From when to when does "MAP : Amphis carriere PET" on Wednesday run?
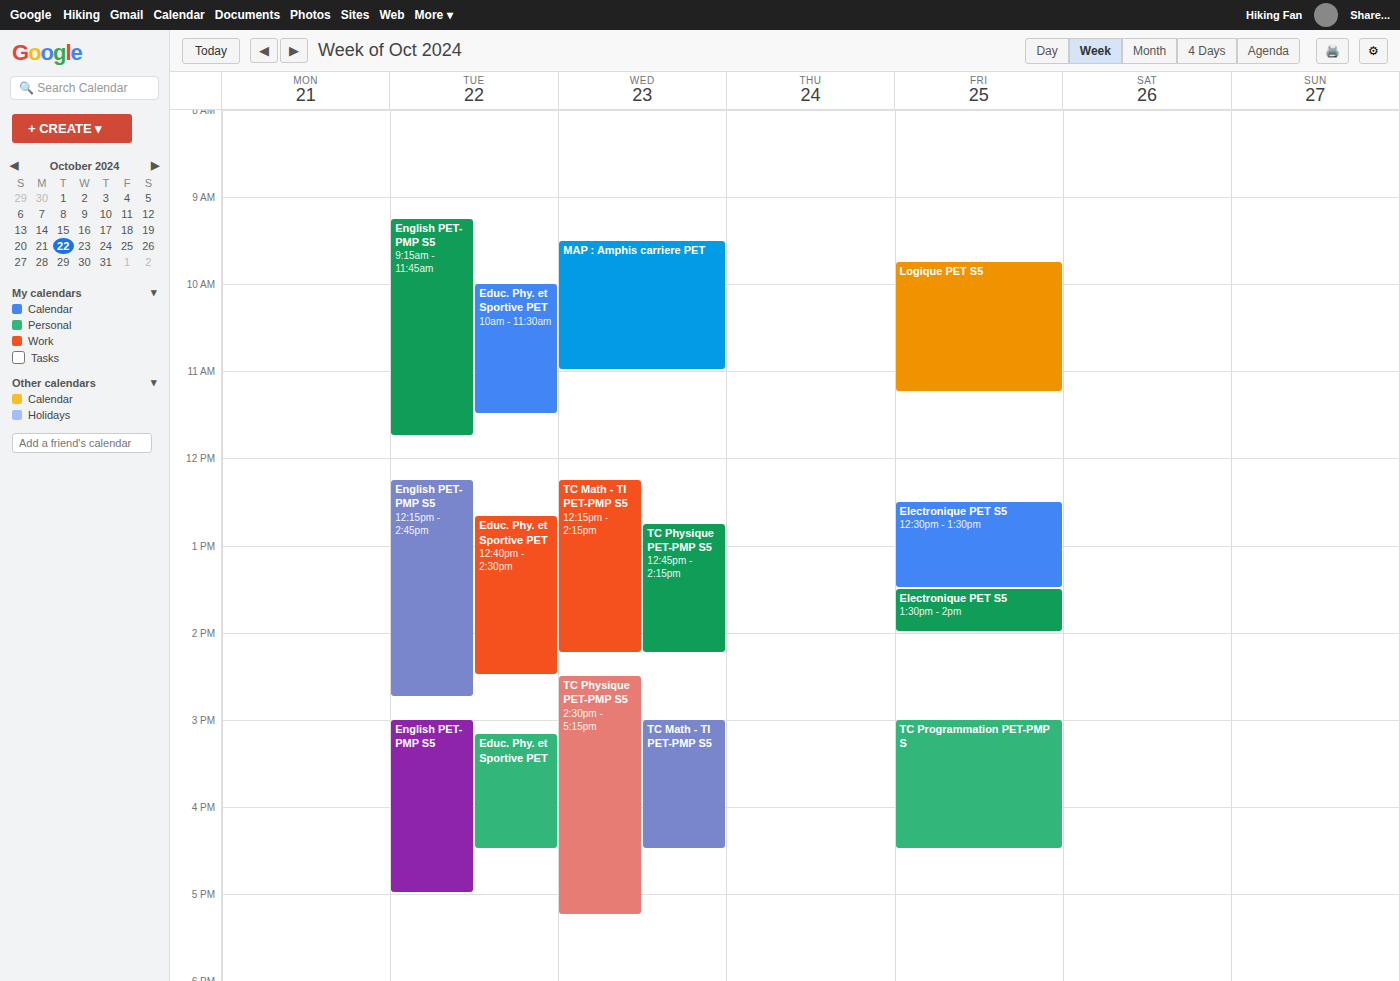
9:30 AM to 11:00 AM